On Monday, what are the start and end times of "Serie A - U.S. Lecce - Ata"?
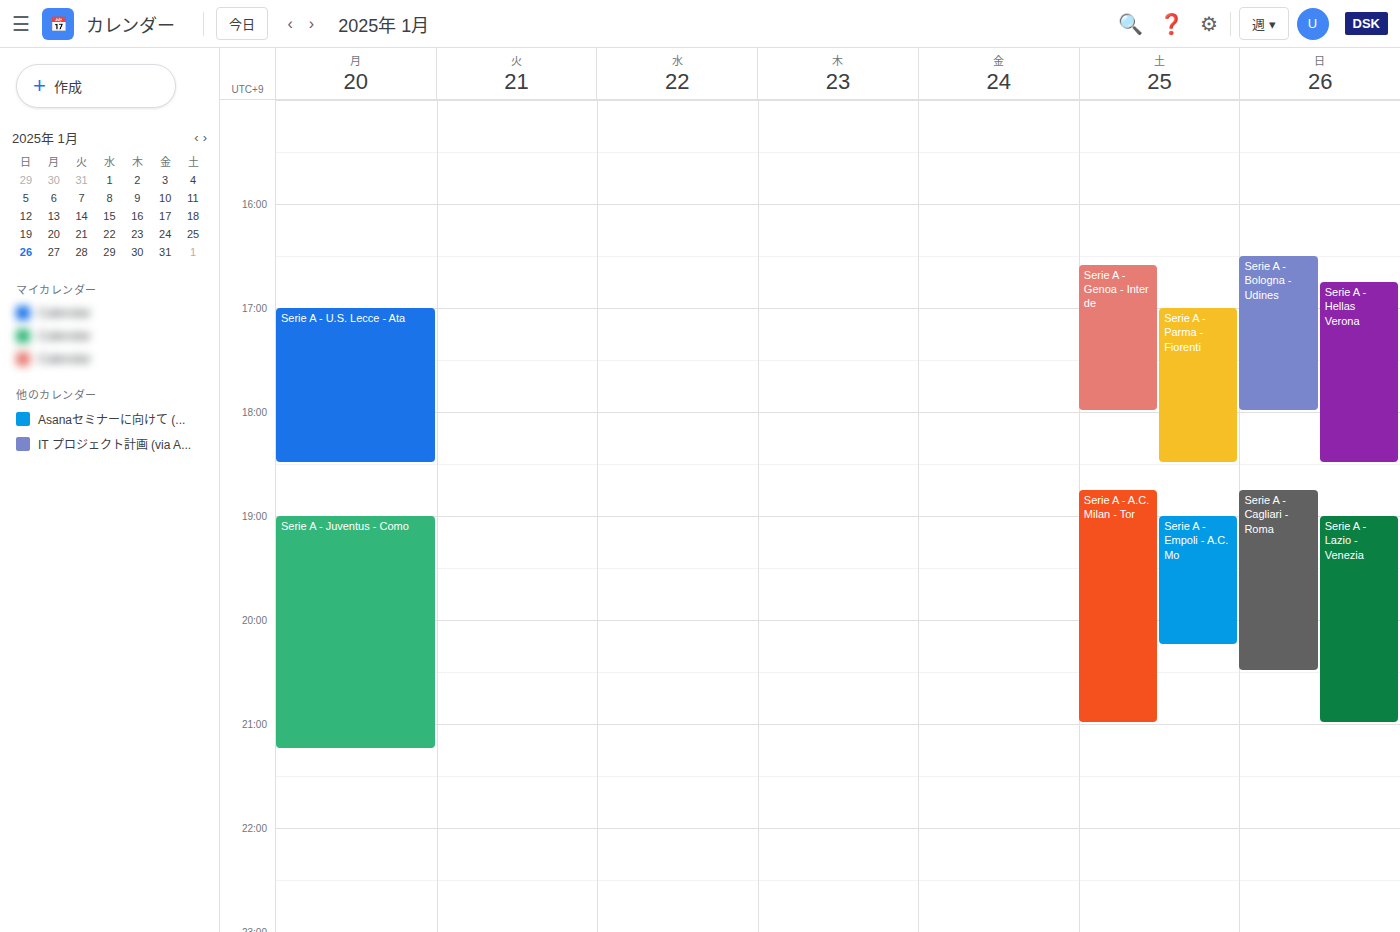
5:00 PM to 6:30 PM